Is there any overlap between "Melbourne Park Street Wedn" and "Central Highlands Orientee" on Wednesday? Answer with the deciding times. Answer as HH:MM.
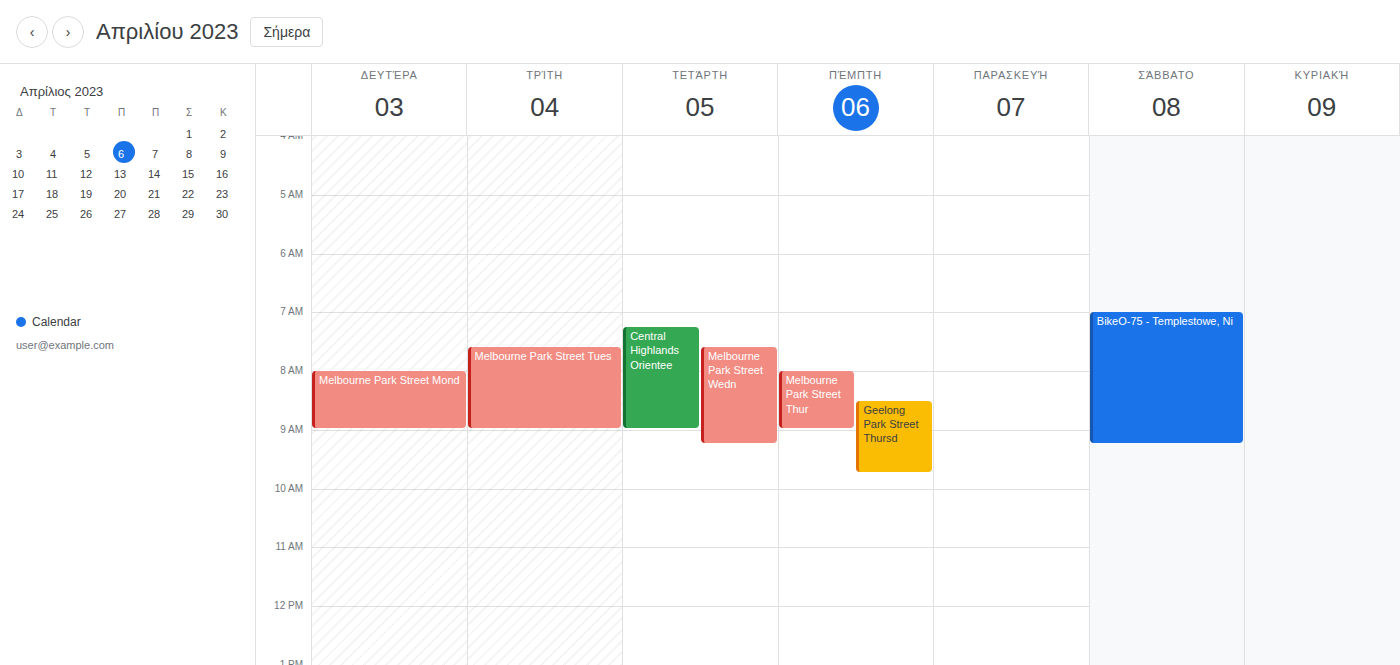
"Melbourne Park Street Wedn" starts at 07:35, before "Central Highlands Orientee" ends at 09:00 -- they overlap.